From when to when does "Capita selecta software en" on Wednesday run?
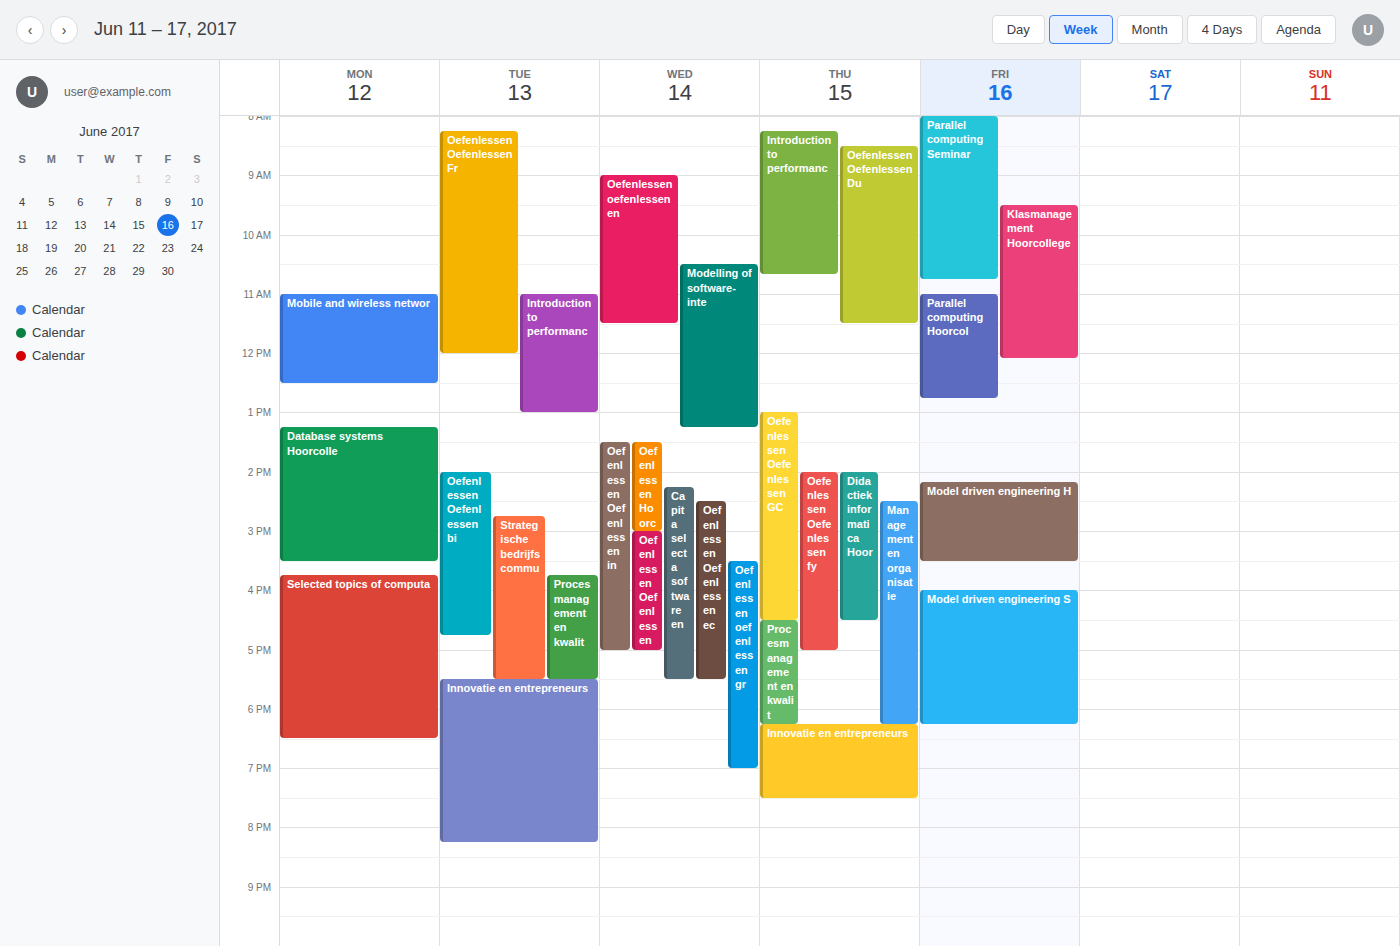
2:15 PM to 5:30 PM